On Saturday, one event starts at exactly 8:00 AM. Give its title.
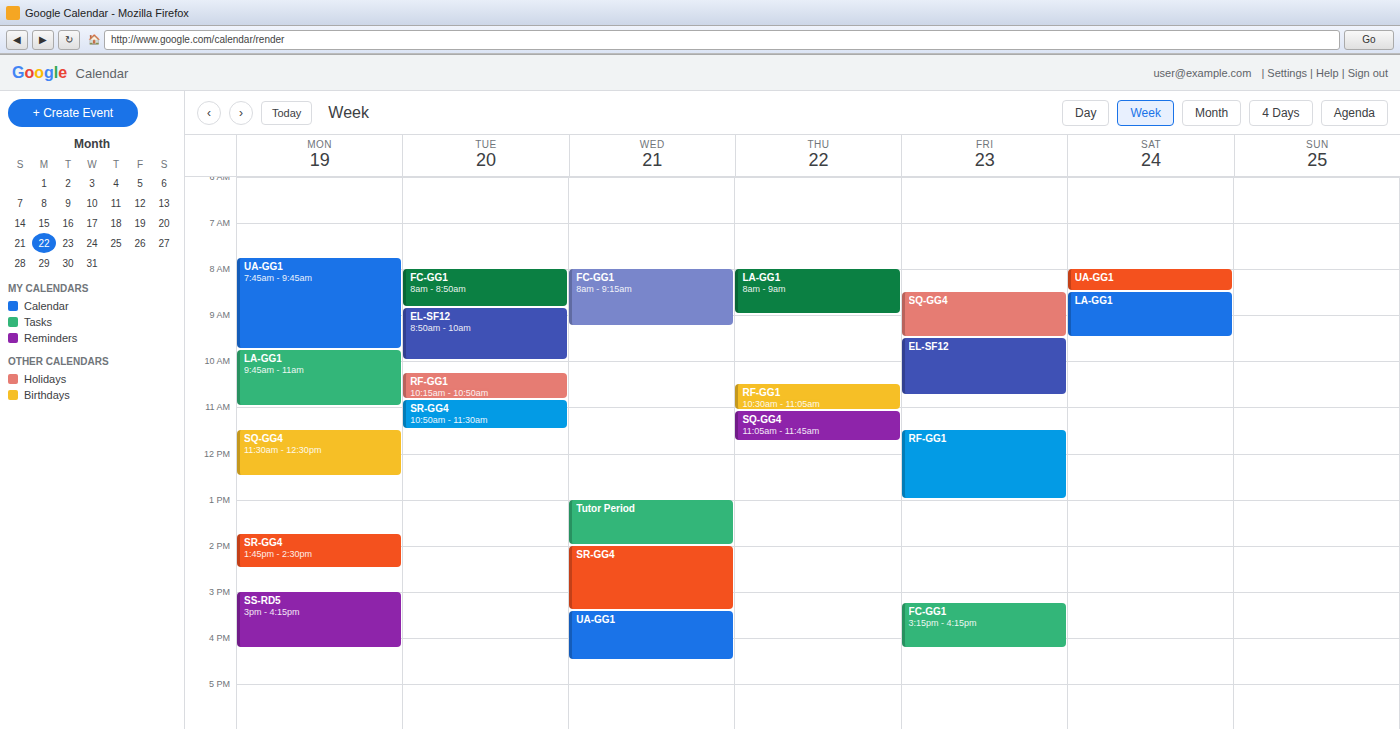
"UA-GG1"